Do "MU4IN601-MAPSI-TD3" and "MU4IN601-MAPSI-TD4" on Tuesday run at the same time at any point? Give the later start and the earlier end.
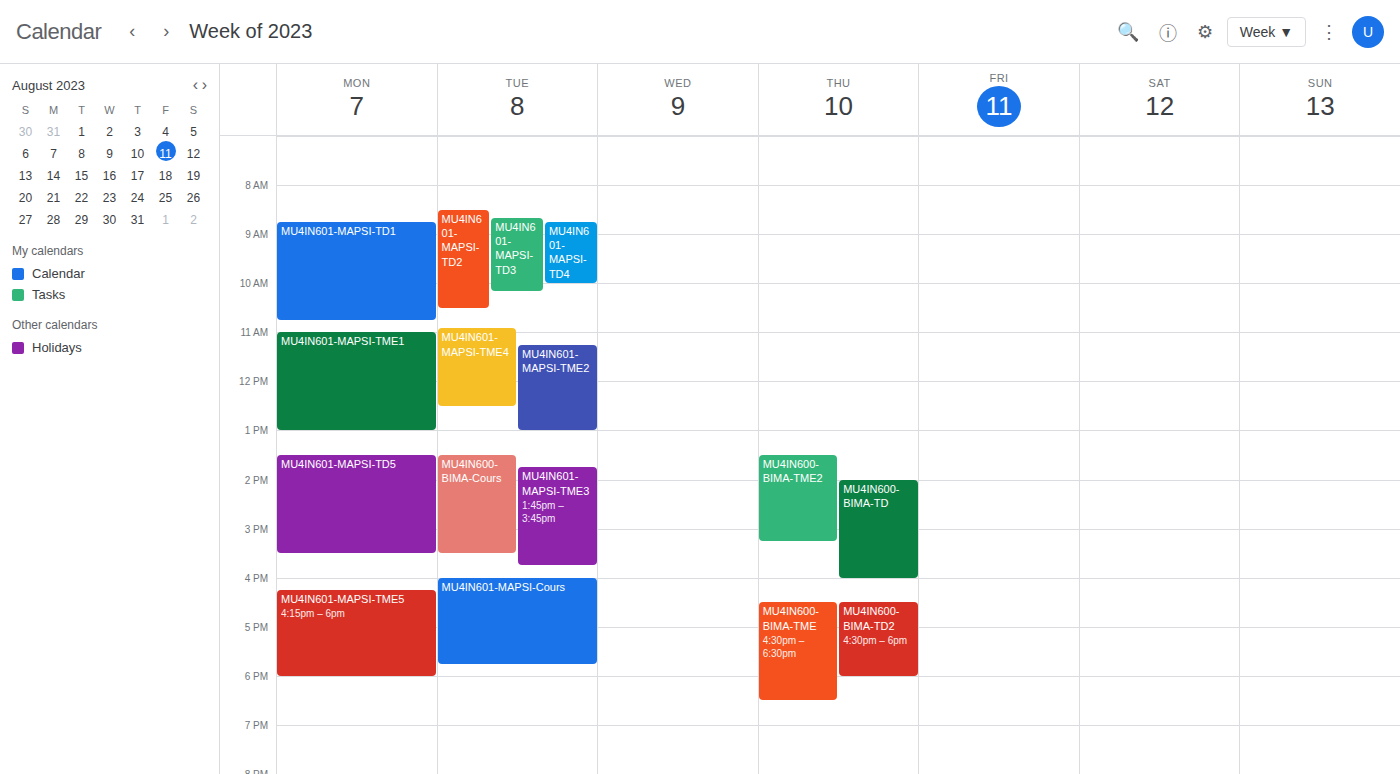
"MU4IN601-MAPSI-TD4" runs 8:45 AM to 10:00 AM, inside "MU4IN601-MAPSI-TD3" -- they overlap.